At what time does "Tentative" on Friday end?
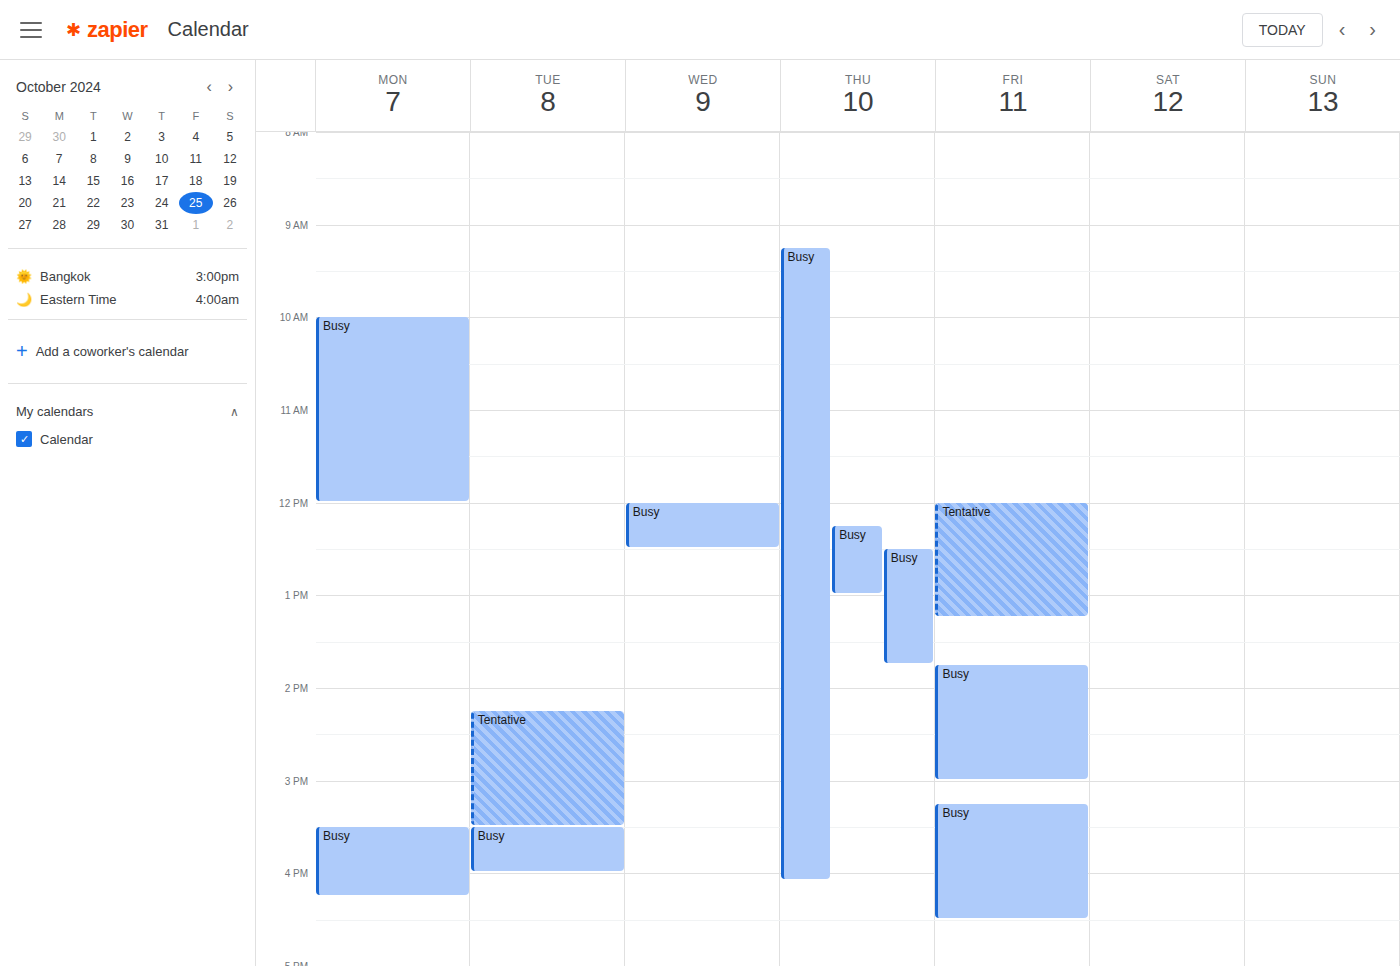
1:15 PM